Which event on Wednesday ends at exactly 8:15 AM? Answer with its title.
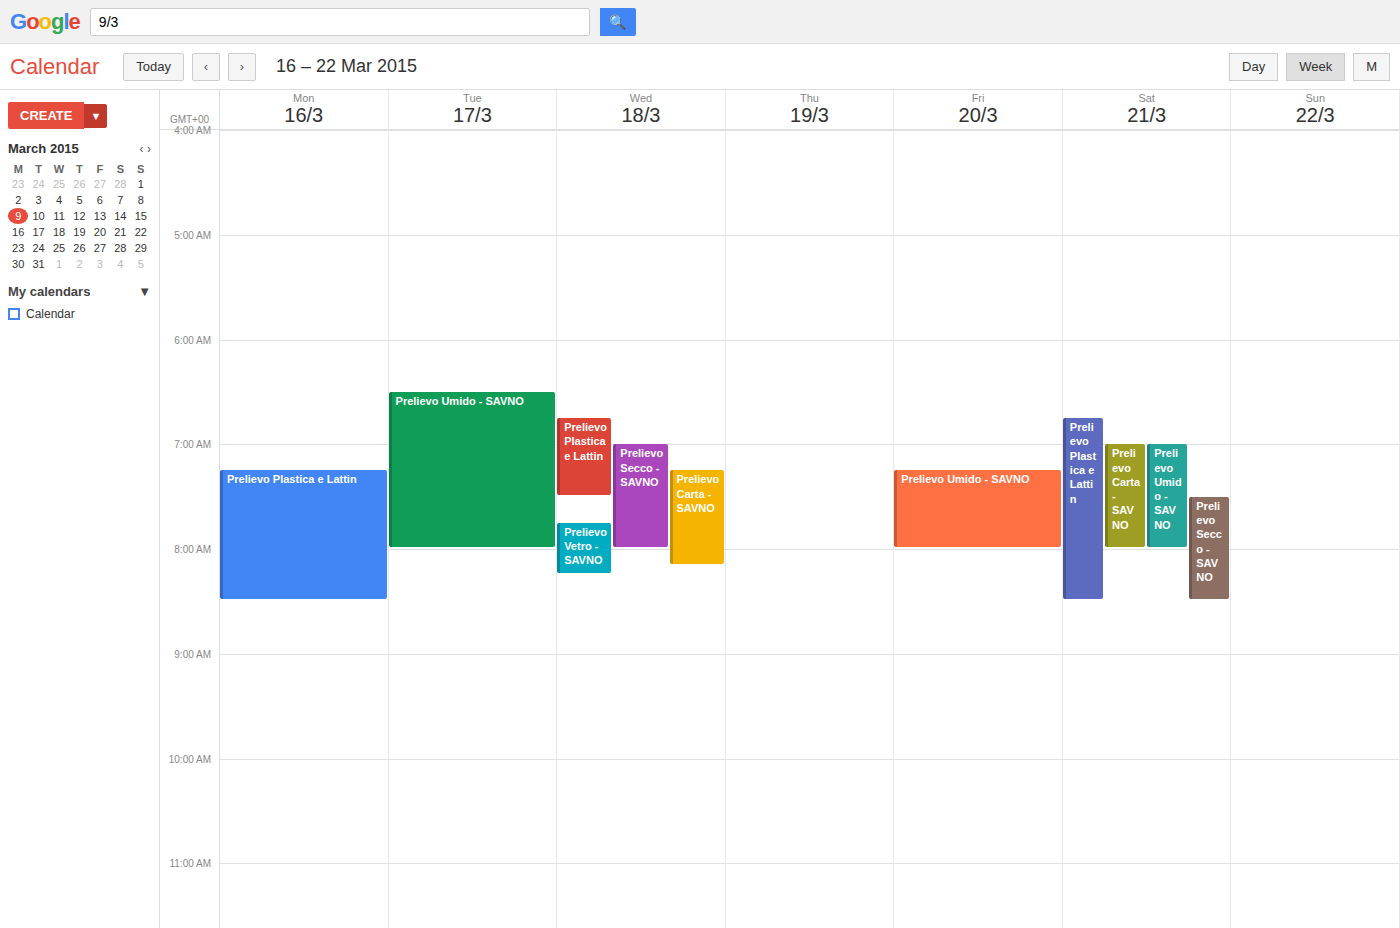
"Prelievo Vetro - SAVNO"